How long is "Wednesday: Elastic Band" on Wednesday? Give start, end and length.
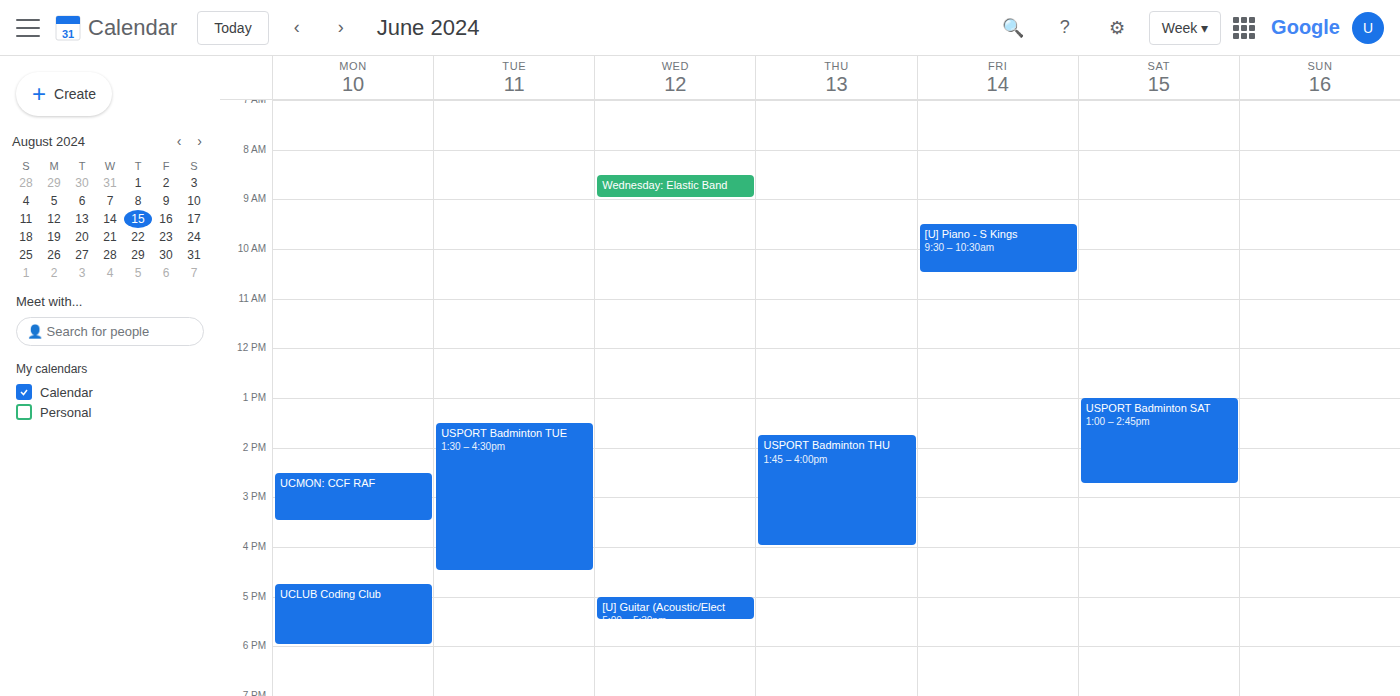
8:30 AM to 9:00 AM, 30 minutes